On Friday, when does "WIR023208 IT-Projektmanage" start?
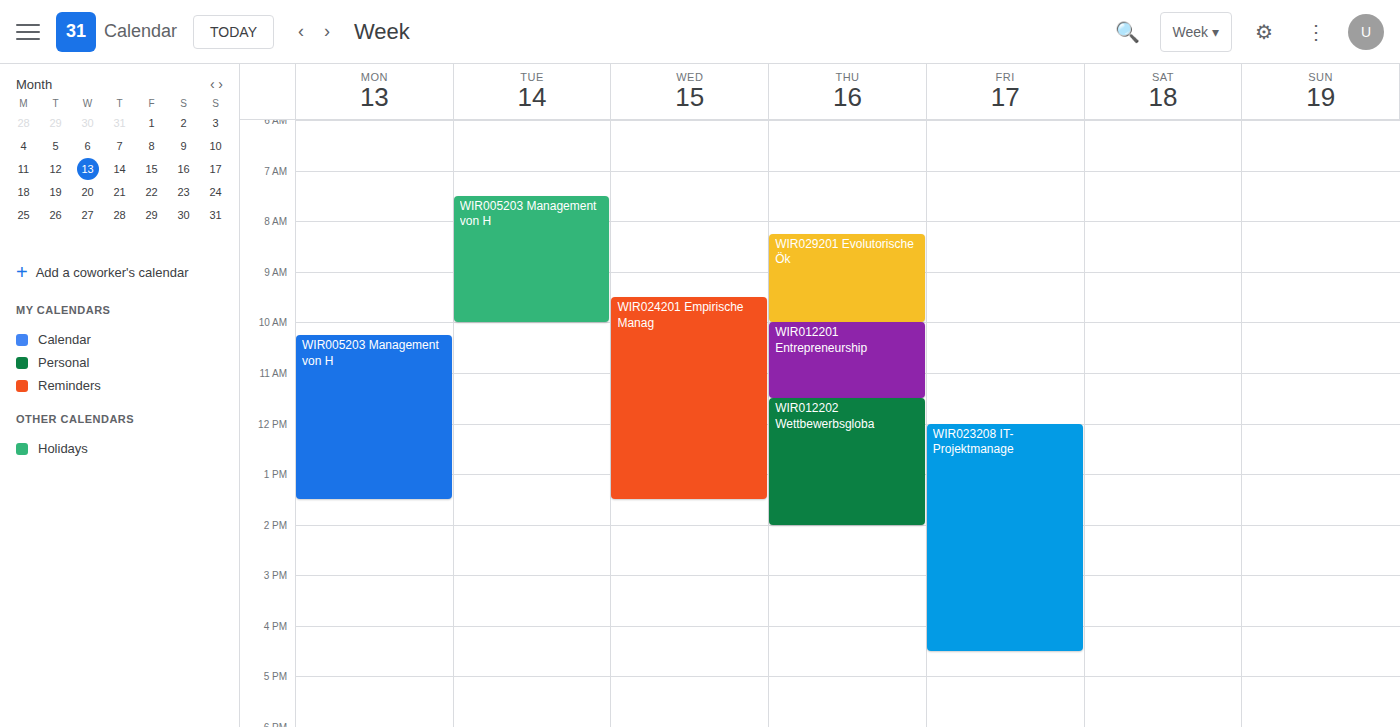
12:00 PM